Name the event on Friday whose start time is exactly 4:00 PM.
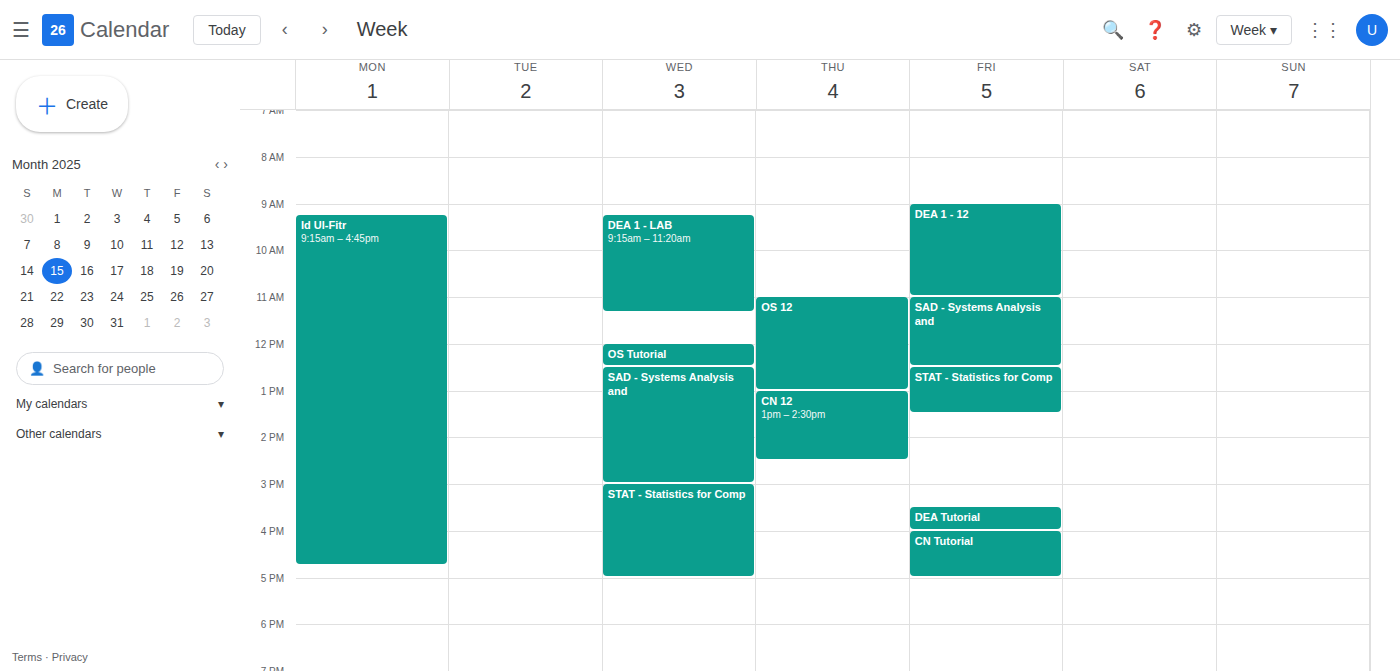
"CN Tutorial"